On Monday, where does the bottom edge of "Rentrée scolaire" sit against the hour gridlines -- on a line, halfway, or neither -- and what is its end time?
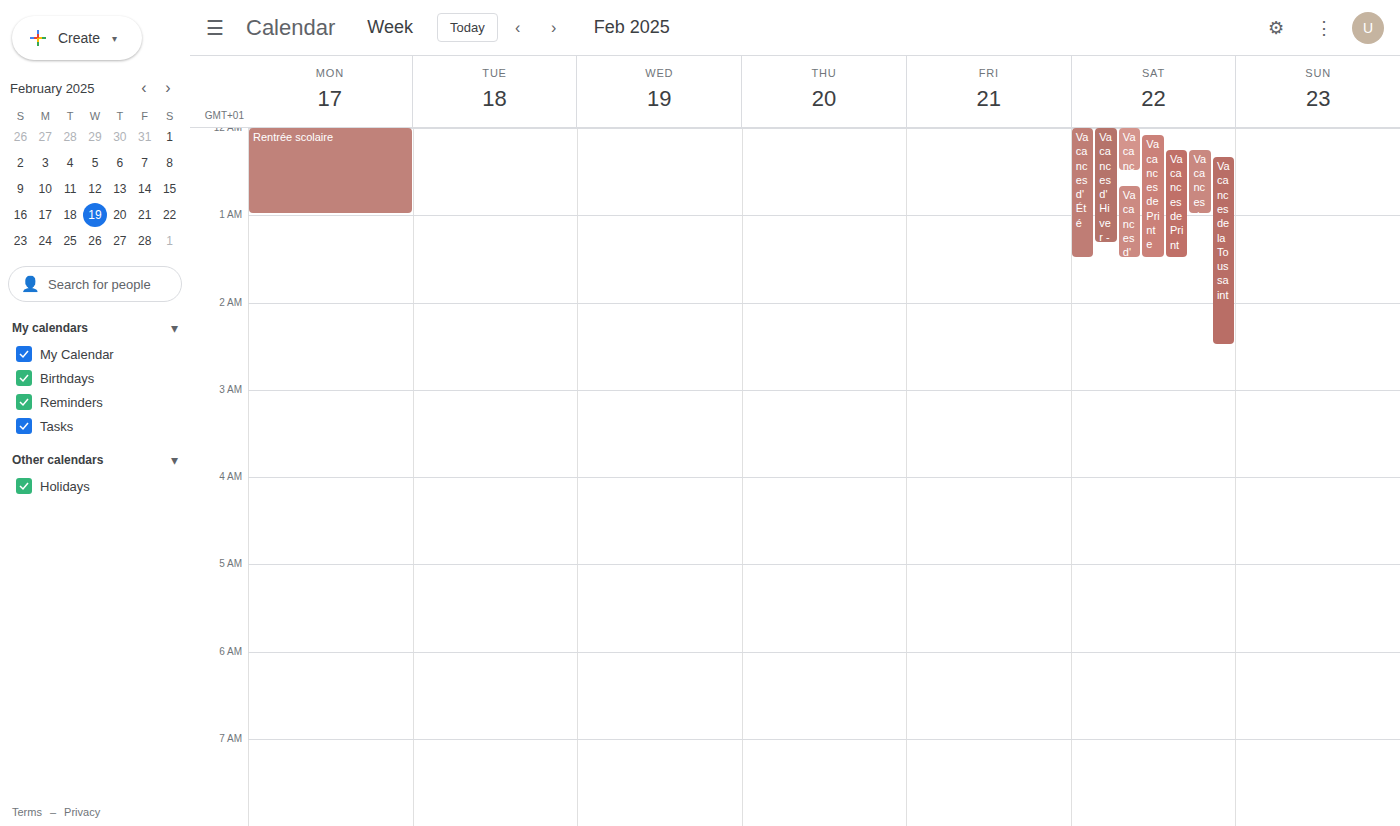
1:00 AM -- exactly on the 1 AM line.